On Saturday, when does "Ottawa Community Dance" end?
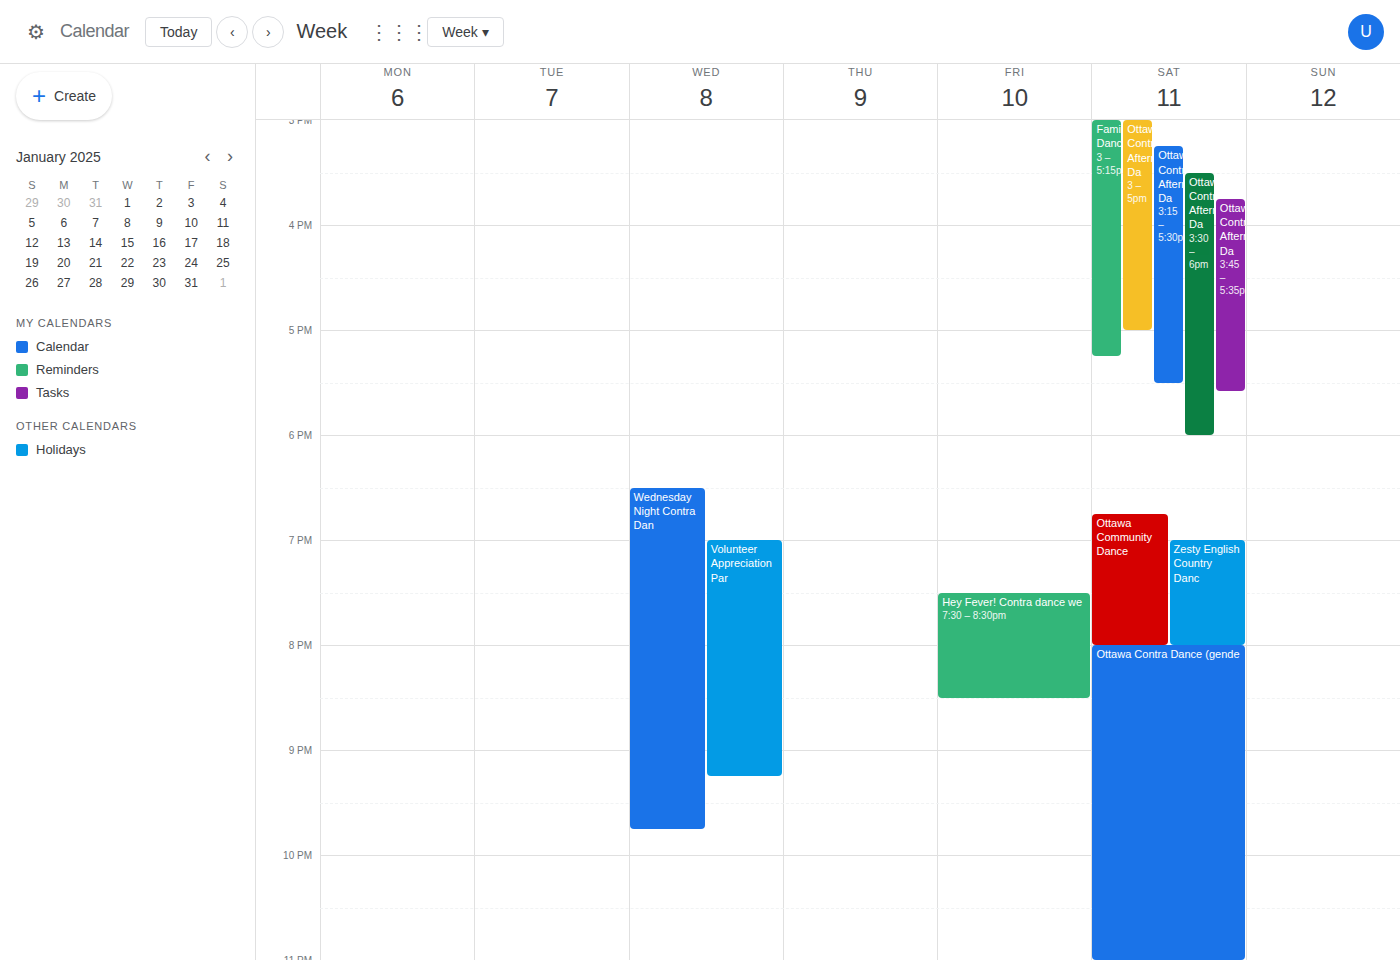
8:00 PM